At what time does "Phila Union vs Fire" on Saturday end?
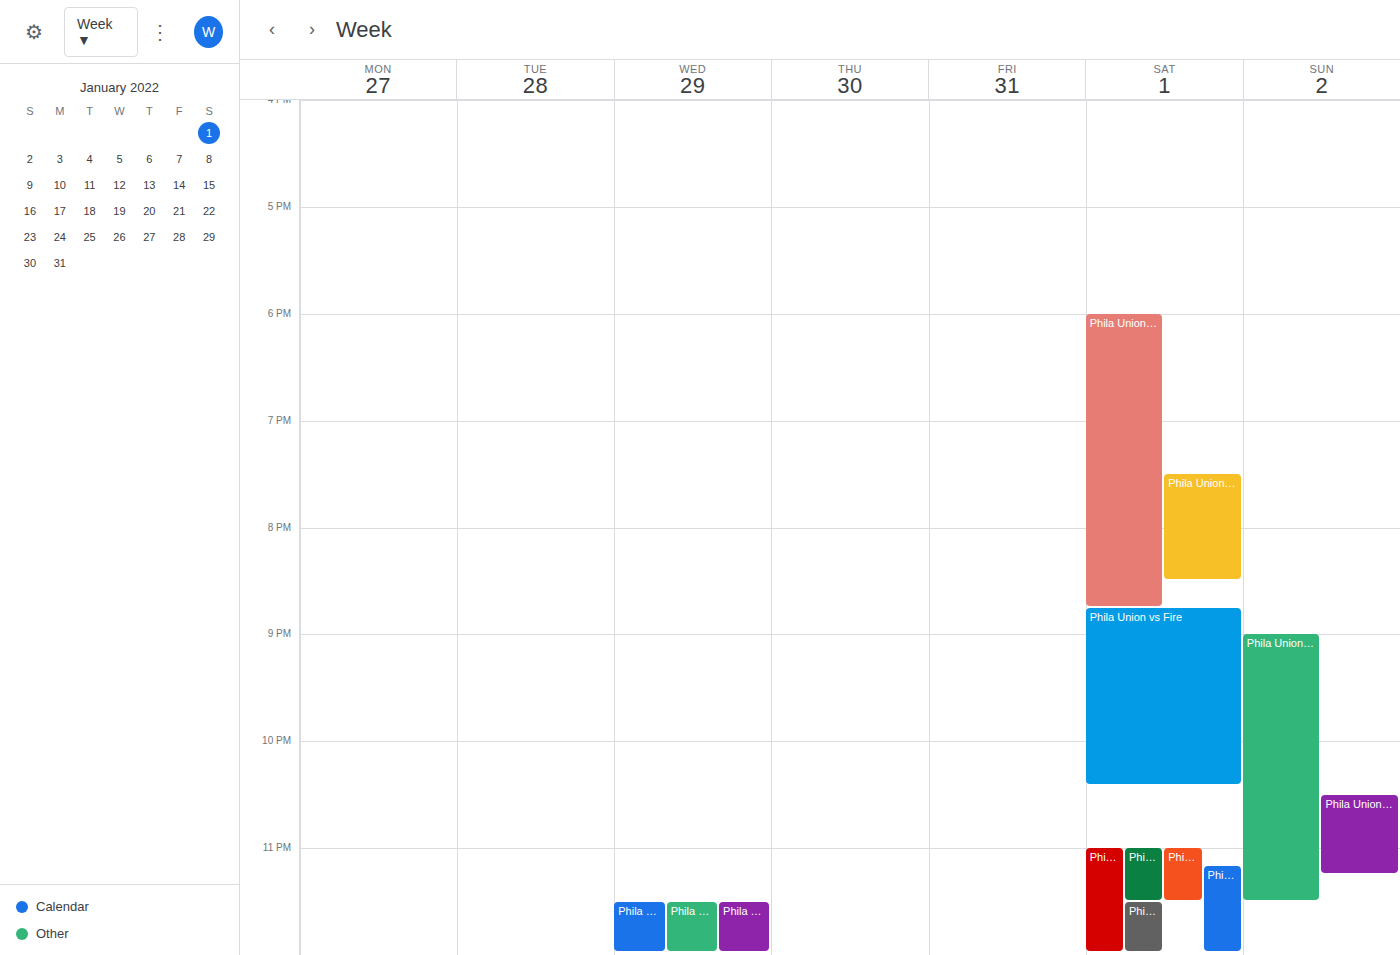
10:25 PM